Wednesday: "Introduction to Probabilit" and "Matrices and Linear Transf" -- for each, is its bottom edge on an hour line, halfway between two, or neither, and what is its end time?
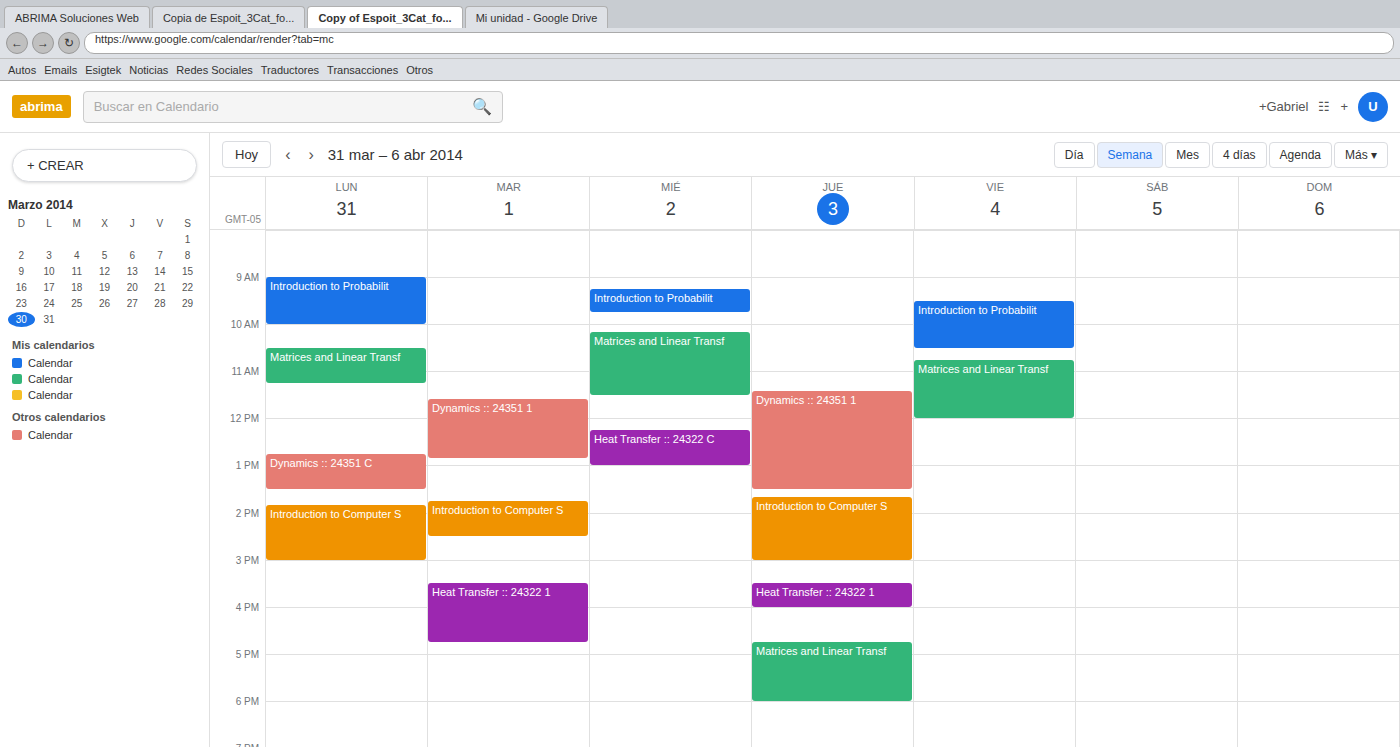
"Introduction to Probabilit": 09:45, neither: three quarters of the way from the 09:00 line to the 10:00 line. "Matrices and Linear Transf": 11:30, halfway between the 11:00 and 12:00 lines.